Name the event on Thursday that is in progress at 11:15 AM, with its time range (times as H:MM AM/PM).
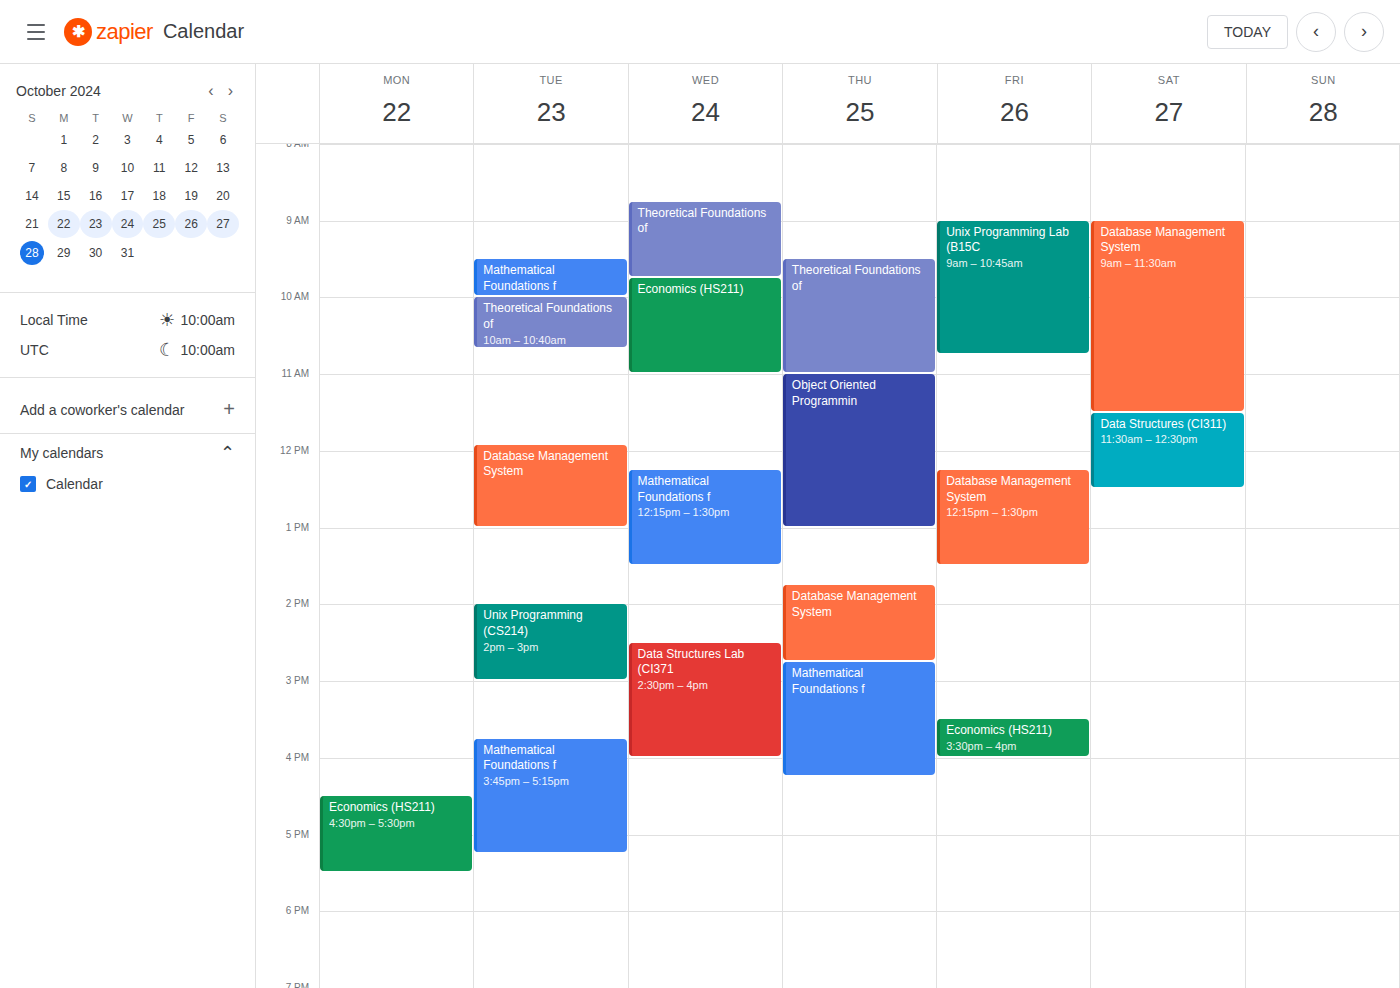
"Object Oriented Programmin", 11:00 AM to 1:00 PM